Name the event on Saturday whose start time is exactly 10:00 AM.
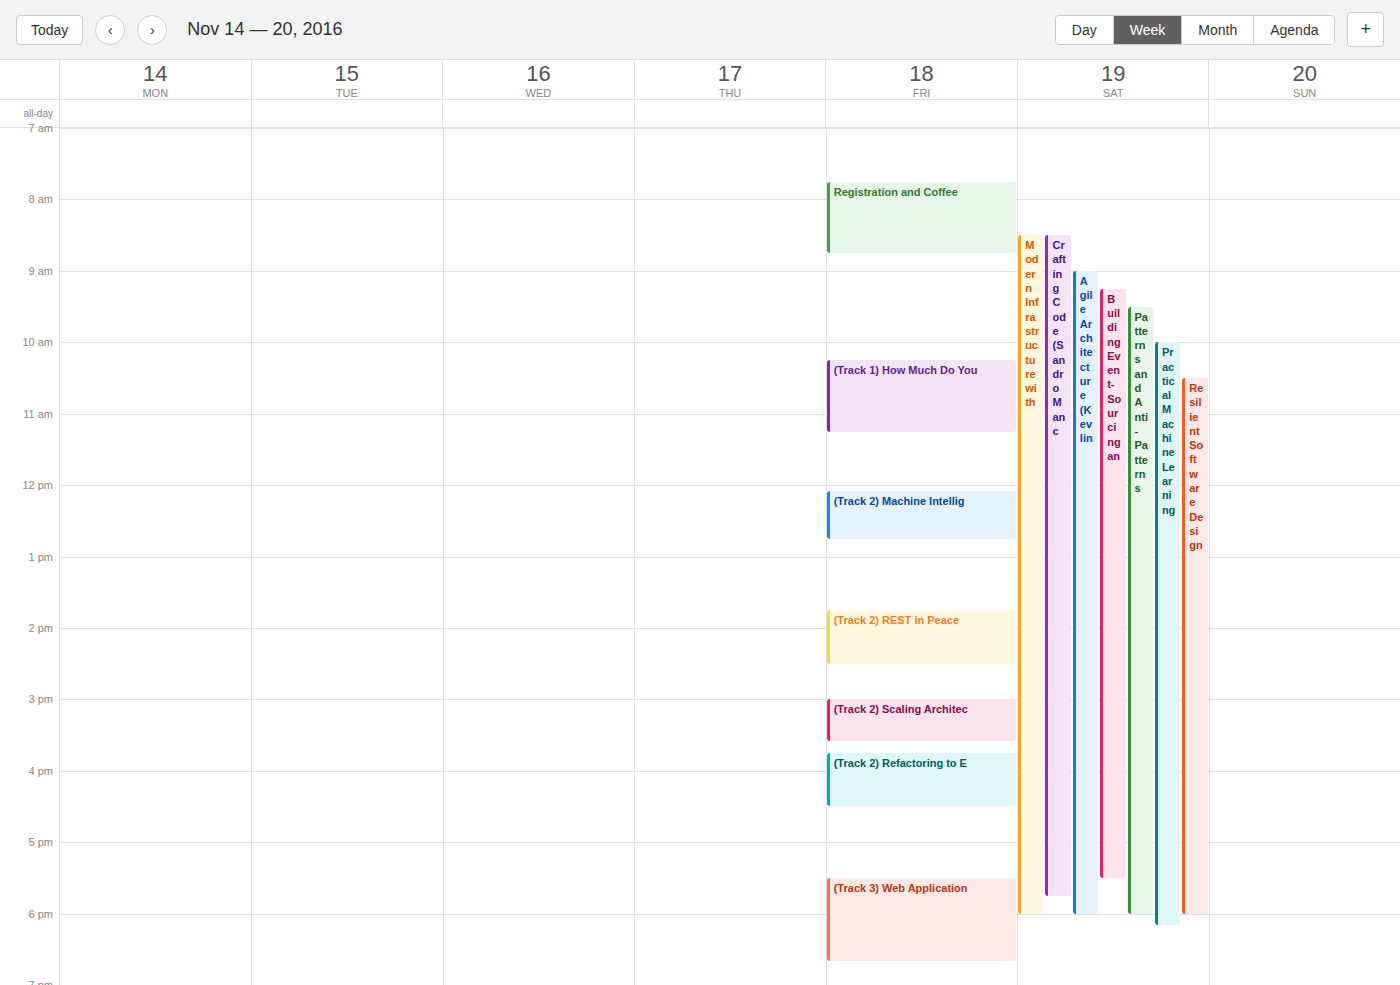
"Practical Machine Learning"